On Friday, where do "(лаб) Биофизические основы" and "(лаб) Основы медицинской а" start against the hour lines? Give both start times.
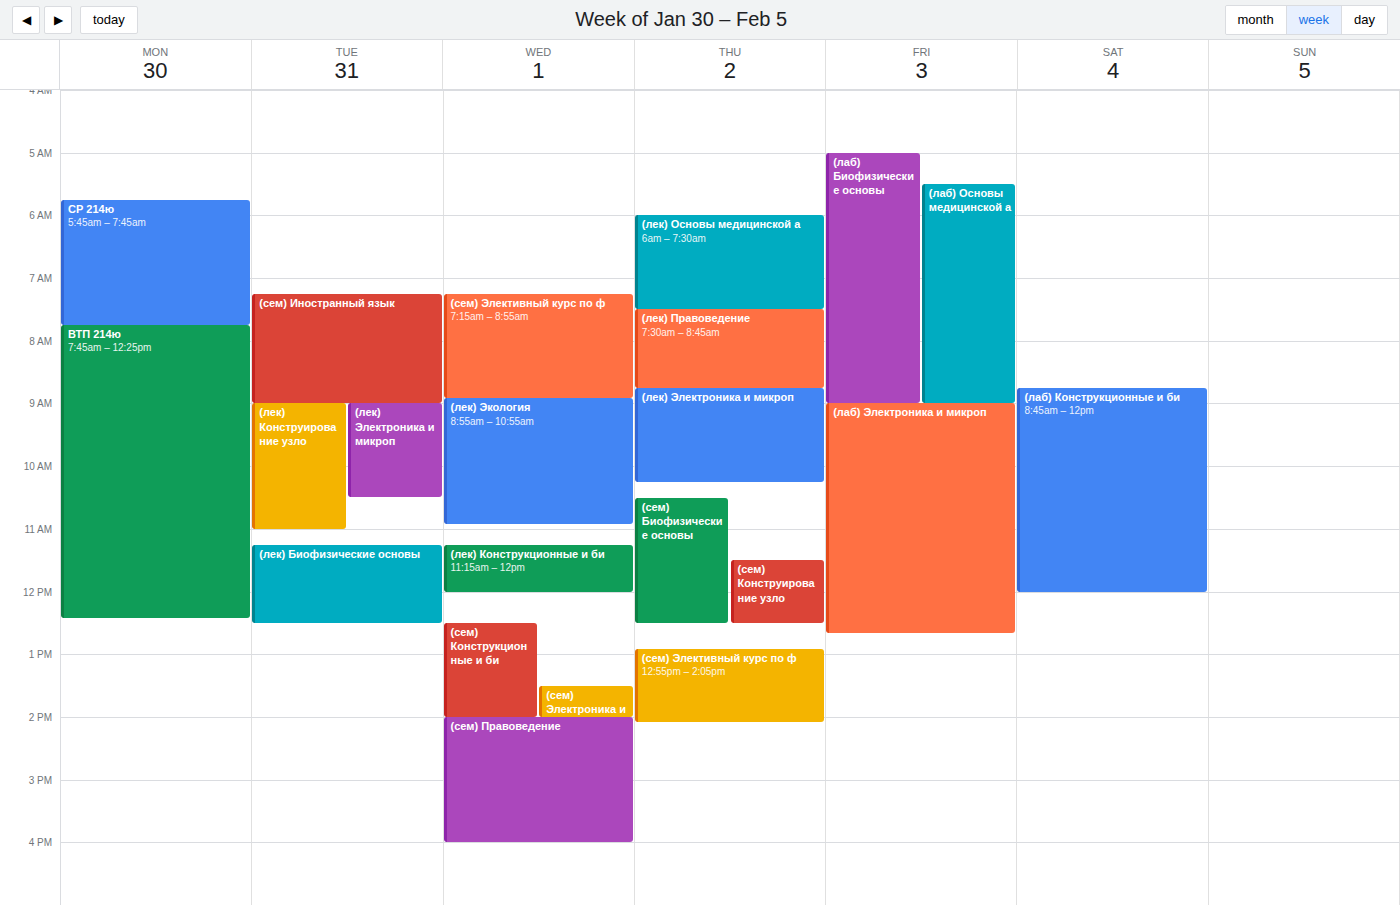
"(лаб) Биофизические основы": 5:00 AM, exactly on the 5 AM line. "(лаб) Основы медицинской а": 5:30 AM, halfway between the 5 AM and 6 AM lines.